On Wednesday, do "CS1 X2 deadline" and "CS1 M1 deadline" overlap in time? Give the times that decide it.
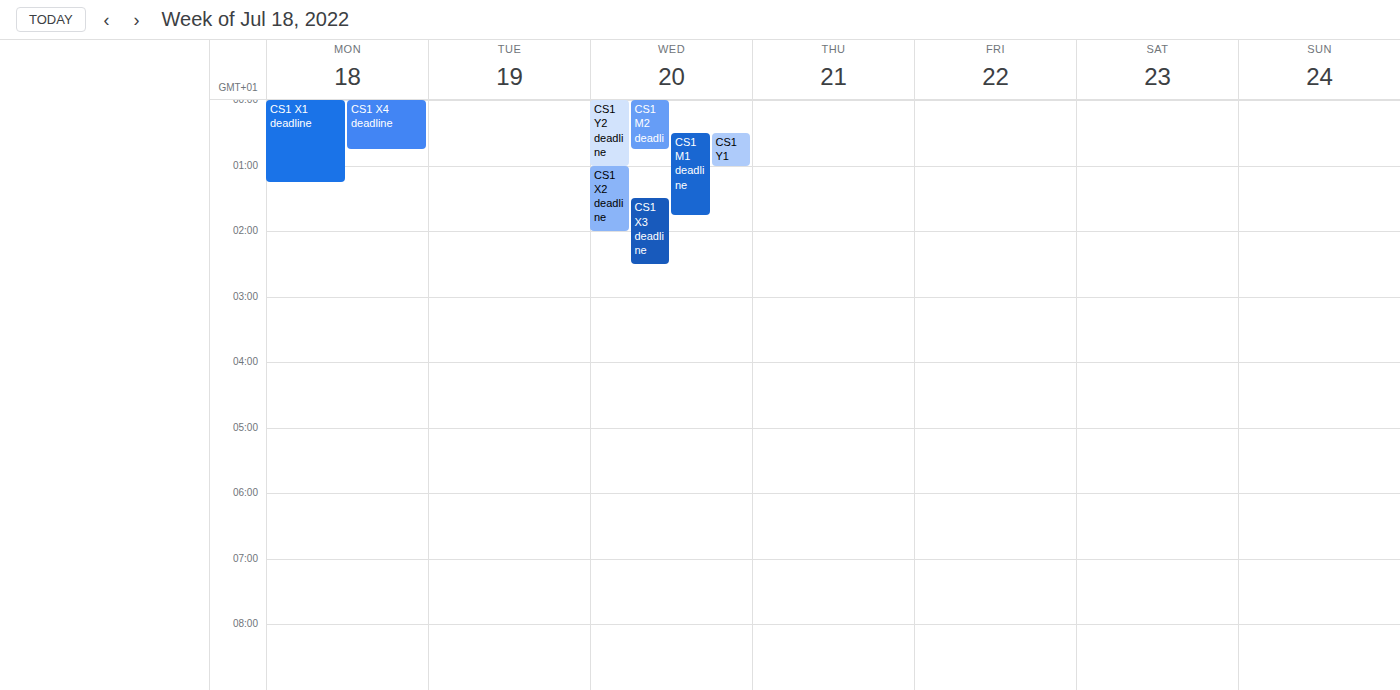
"CS1 X2 deadline" starts at 1:00 AM, before "CS1 M1 deadline" ends at 1:45 AM -- they overlap.